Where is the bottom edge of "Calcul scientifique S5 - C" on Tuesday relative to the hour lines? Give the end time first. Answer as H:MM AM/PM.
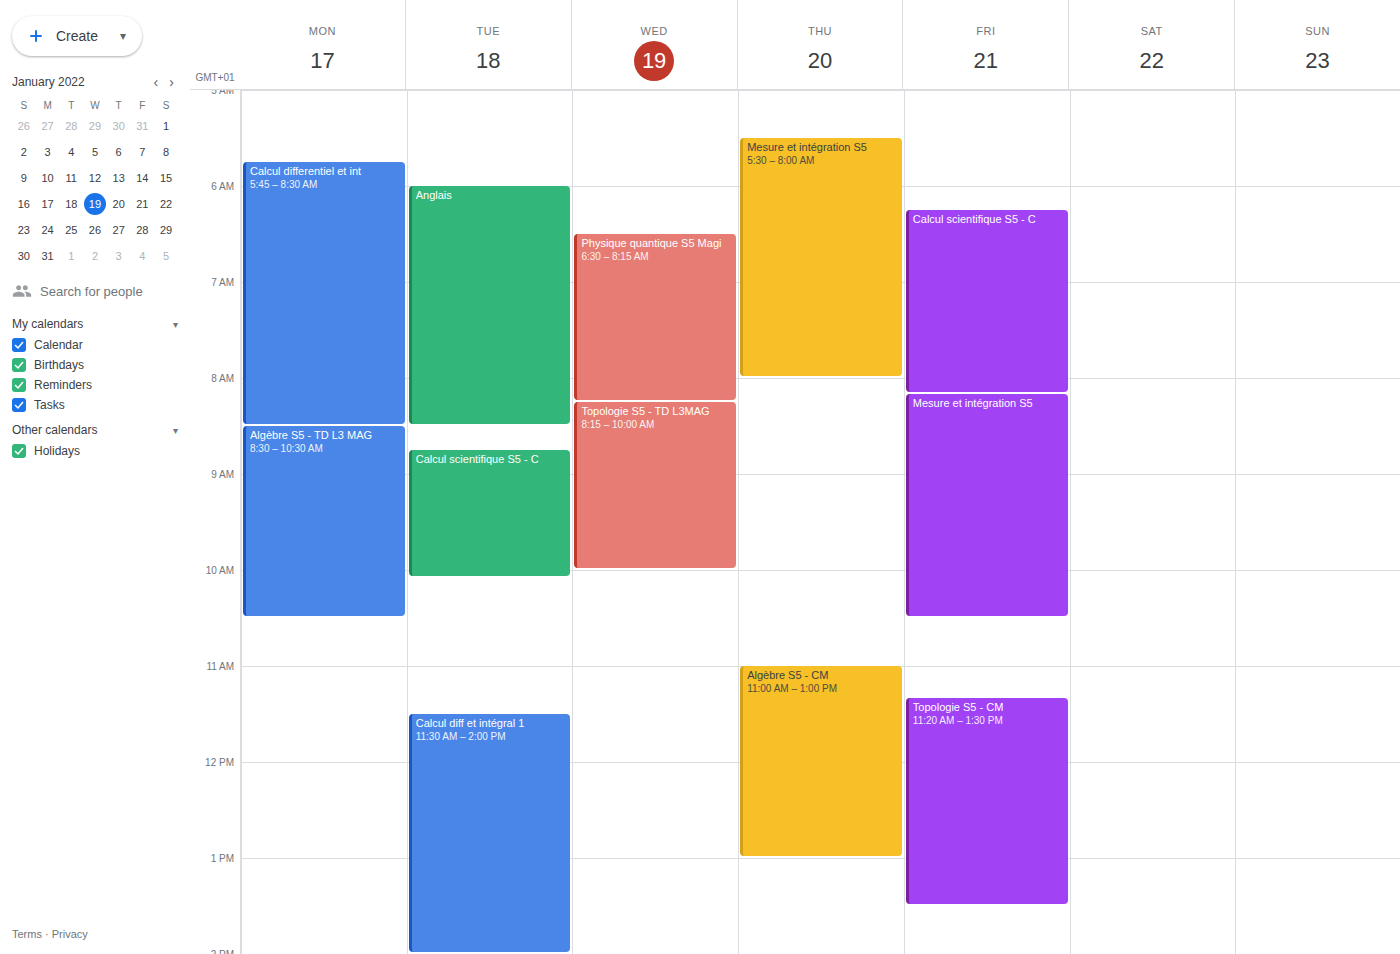
10:05 AM -- neither: 5 minutes below the 10 AM line and 55 minutes above the 11 AM line.